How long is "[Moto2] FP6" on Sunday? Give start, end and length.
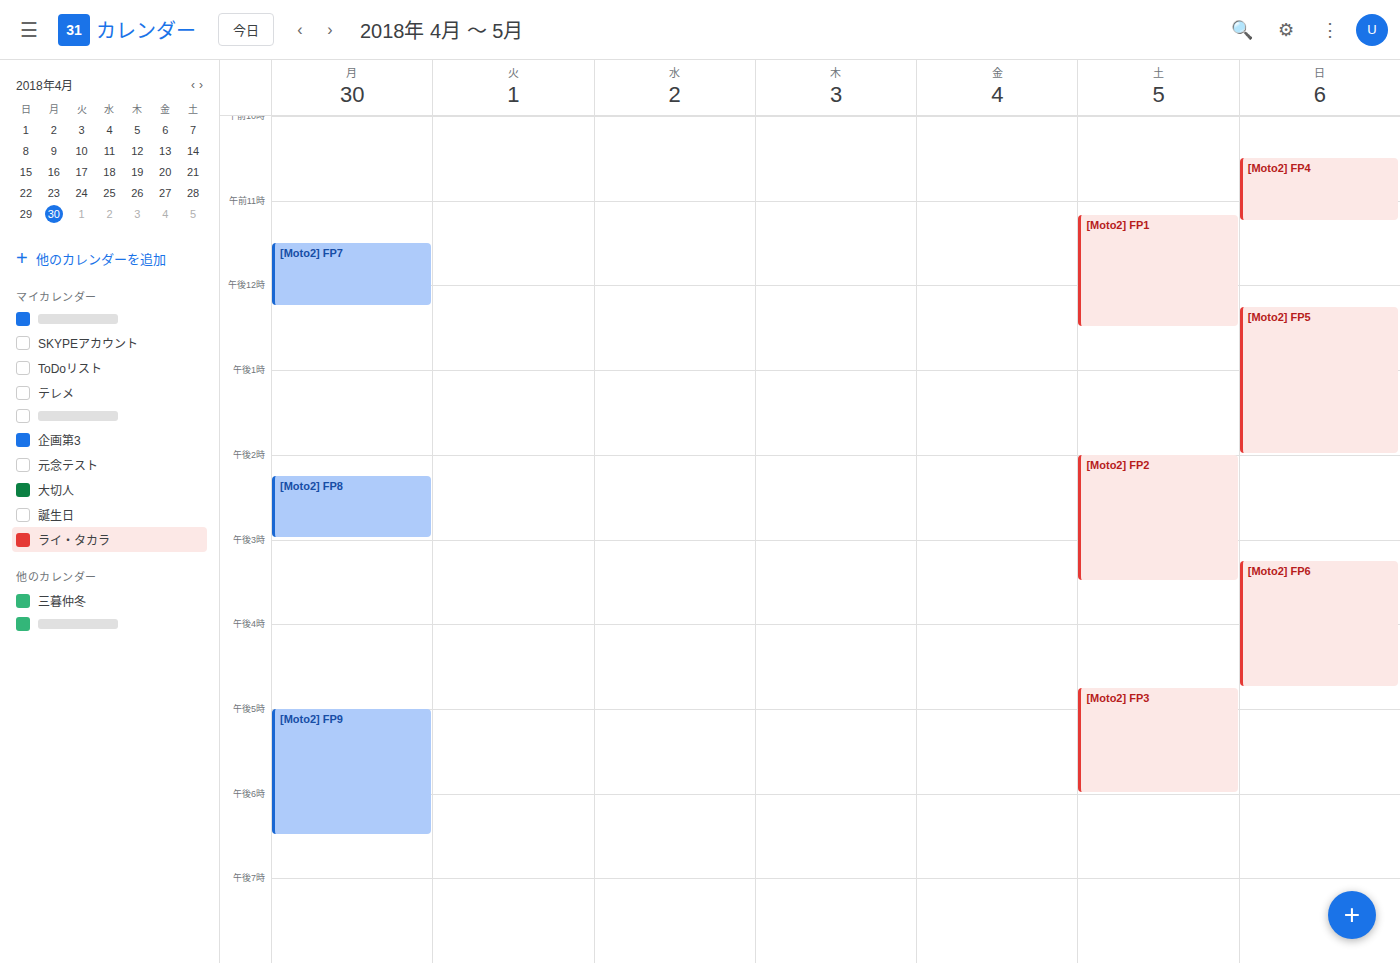
3:15 PM to 4:45 PM, 1 hour 30 minutes